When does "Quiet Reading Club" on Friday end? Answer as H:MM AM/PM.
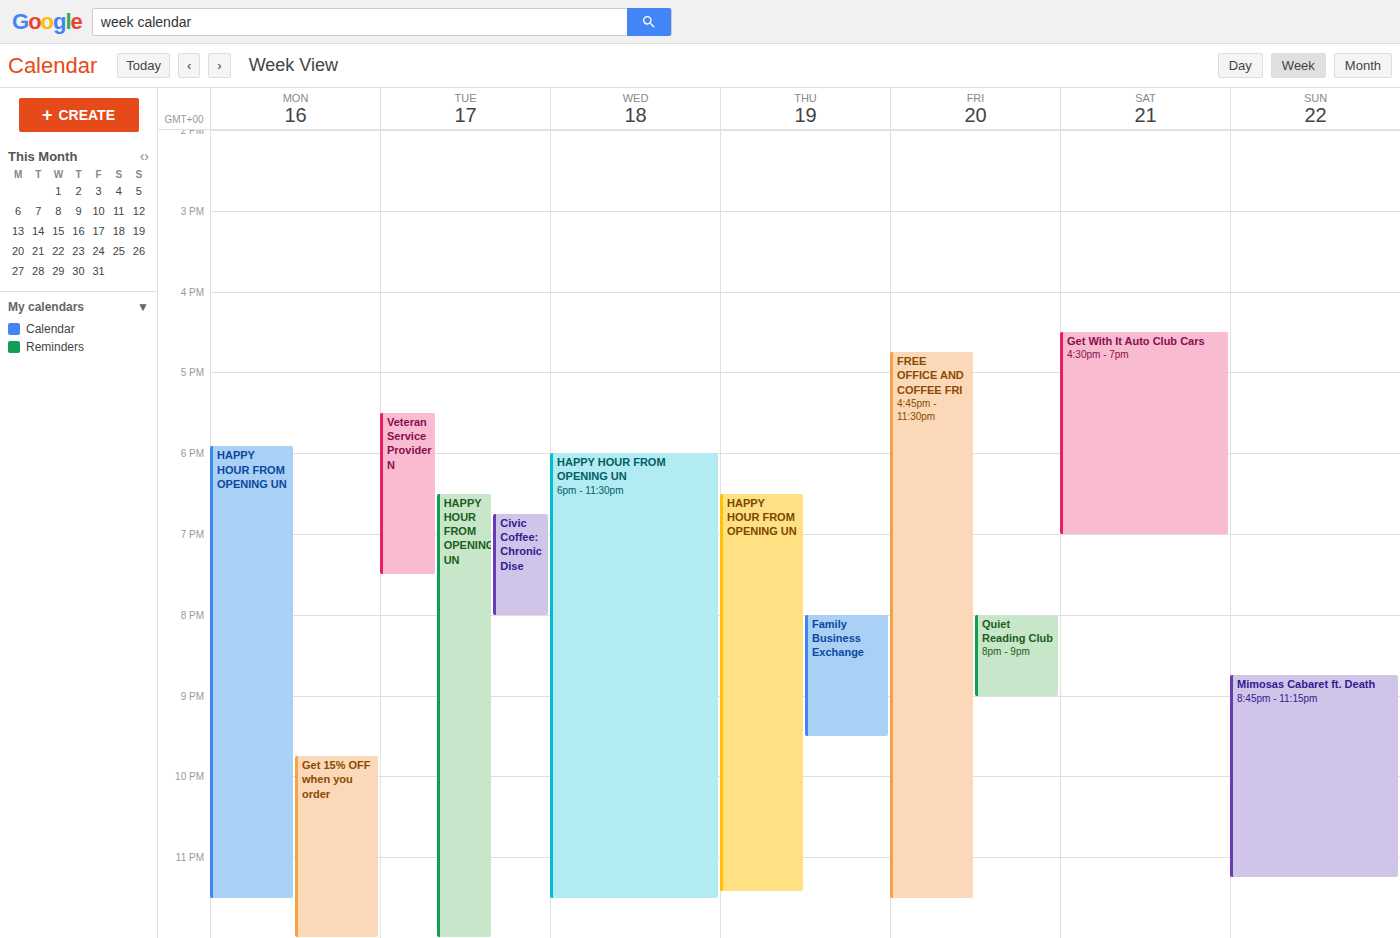
9:00 PM